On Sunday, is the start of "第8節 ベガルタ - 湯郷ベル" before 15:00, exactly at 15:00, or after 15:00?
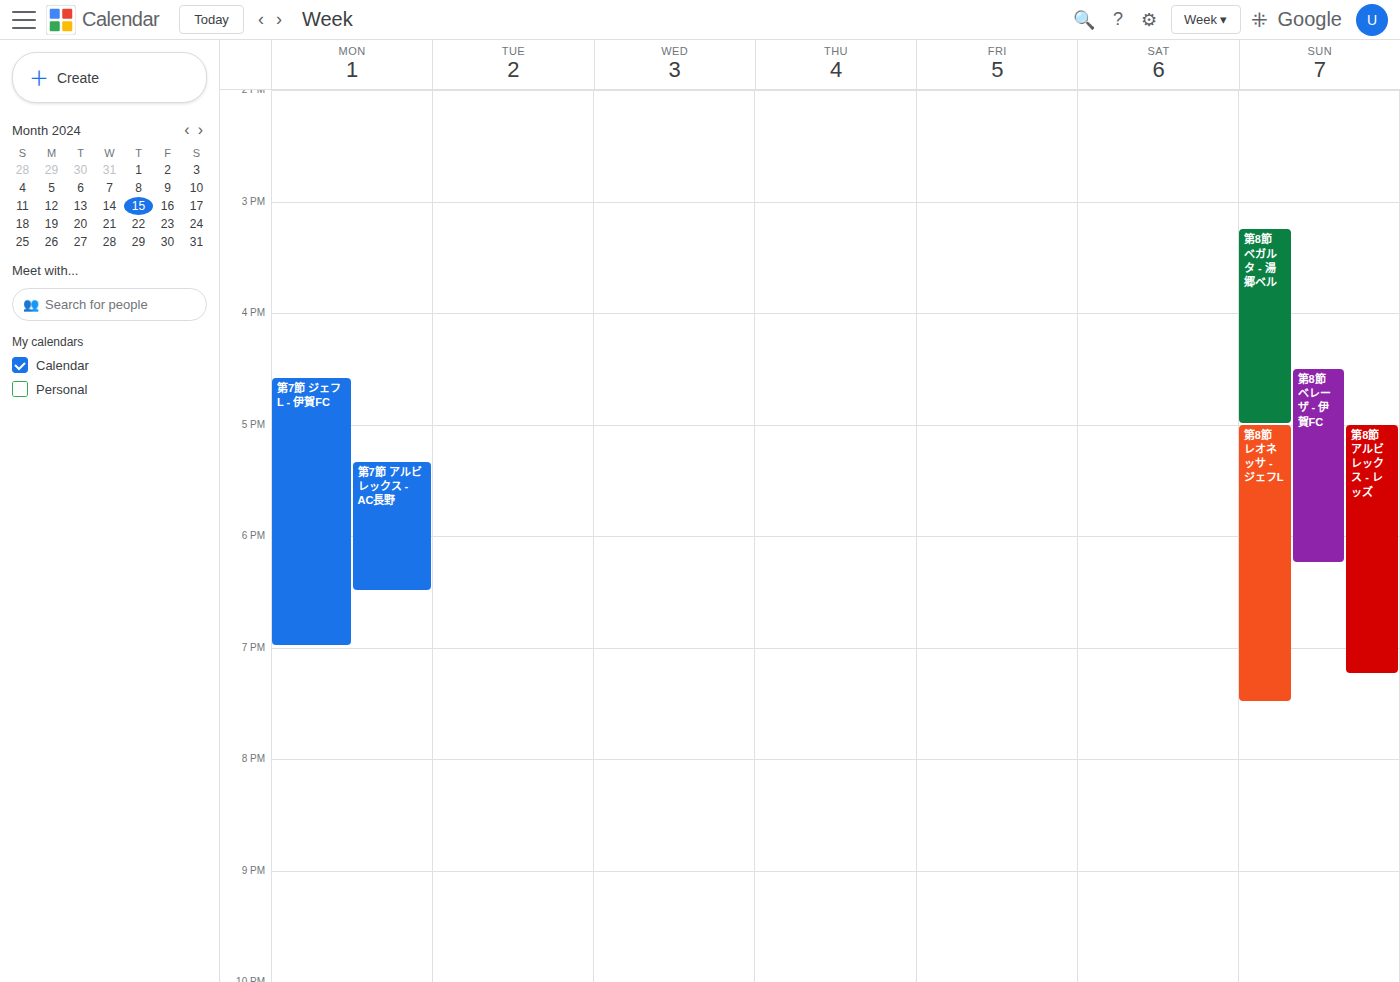
15:15 -- after 15:00, 15 minutes below the 15:00 line.